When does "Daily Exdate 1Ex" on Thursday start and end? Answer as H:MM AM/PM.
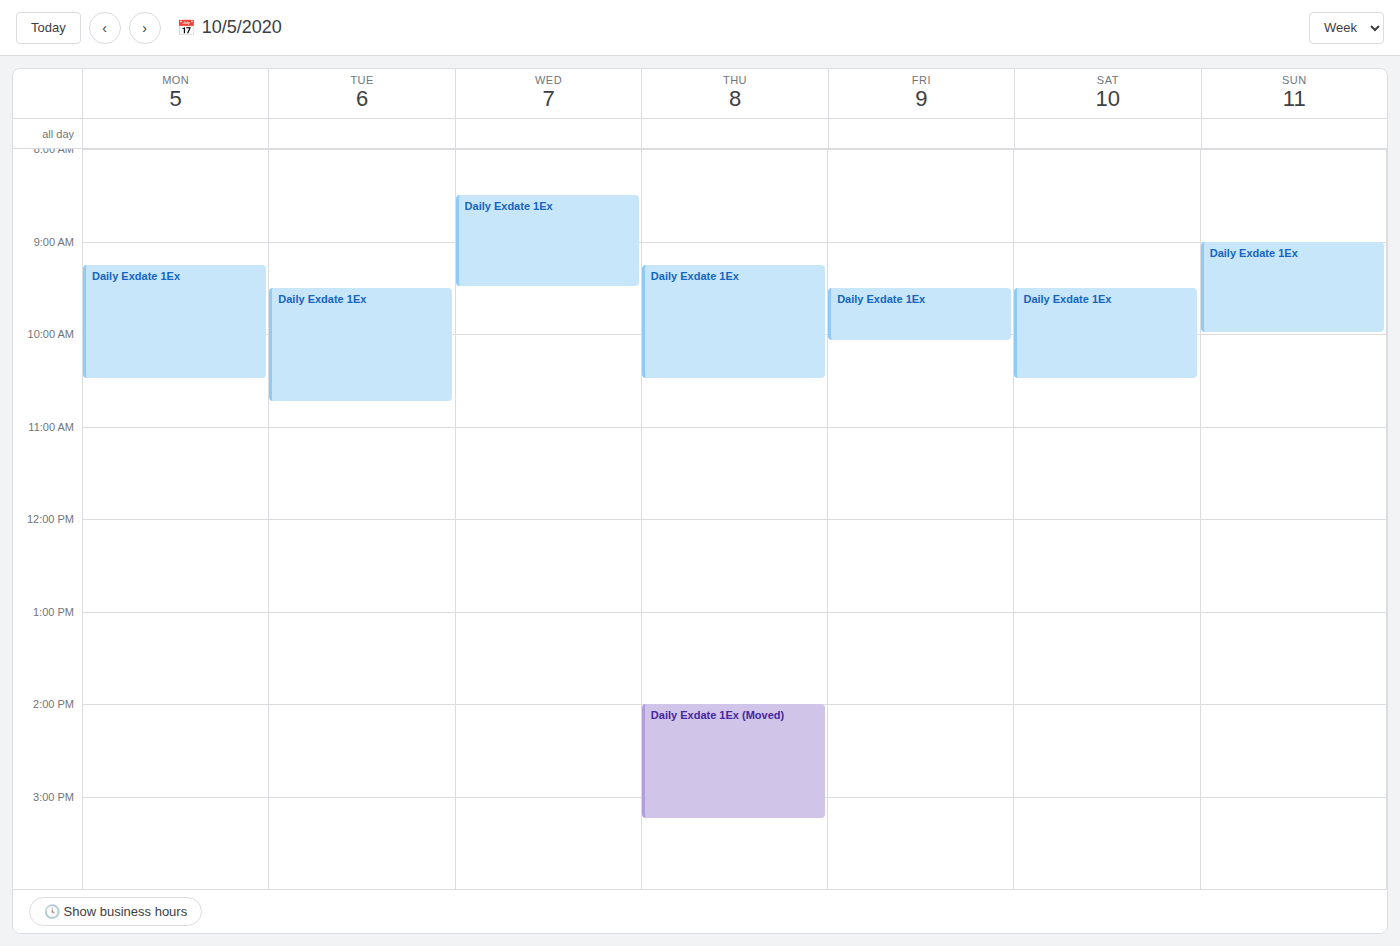
9:15 AM to 10:30 AM